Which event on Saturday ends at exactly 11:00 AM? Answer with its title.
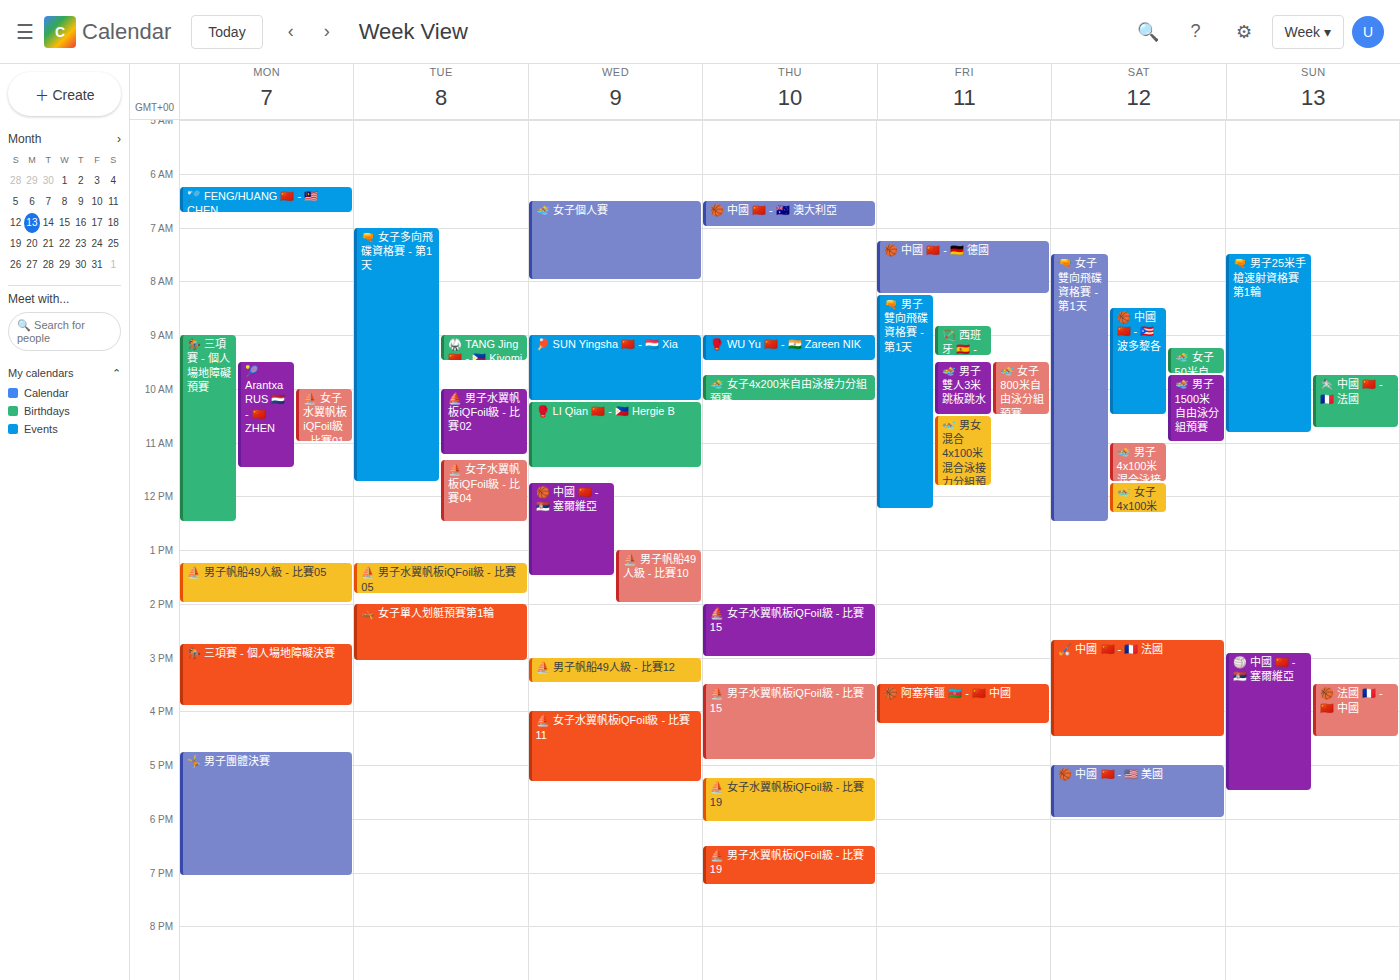
"🏊 男子1500米自由泳分組預賽"